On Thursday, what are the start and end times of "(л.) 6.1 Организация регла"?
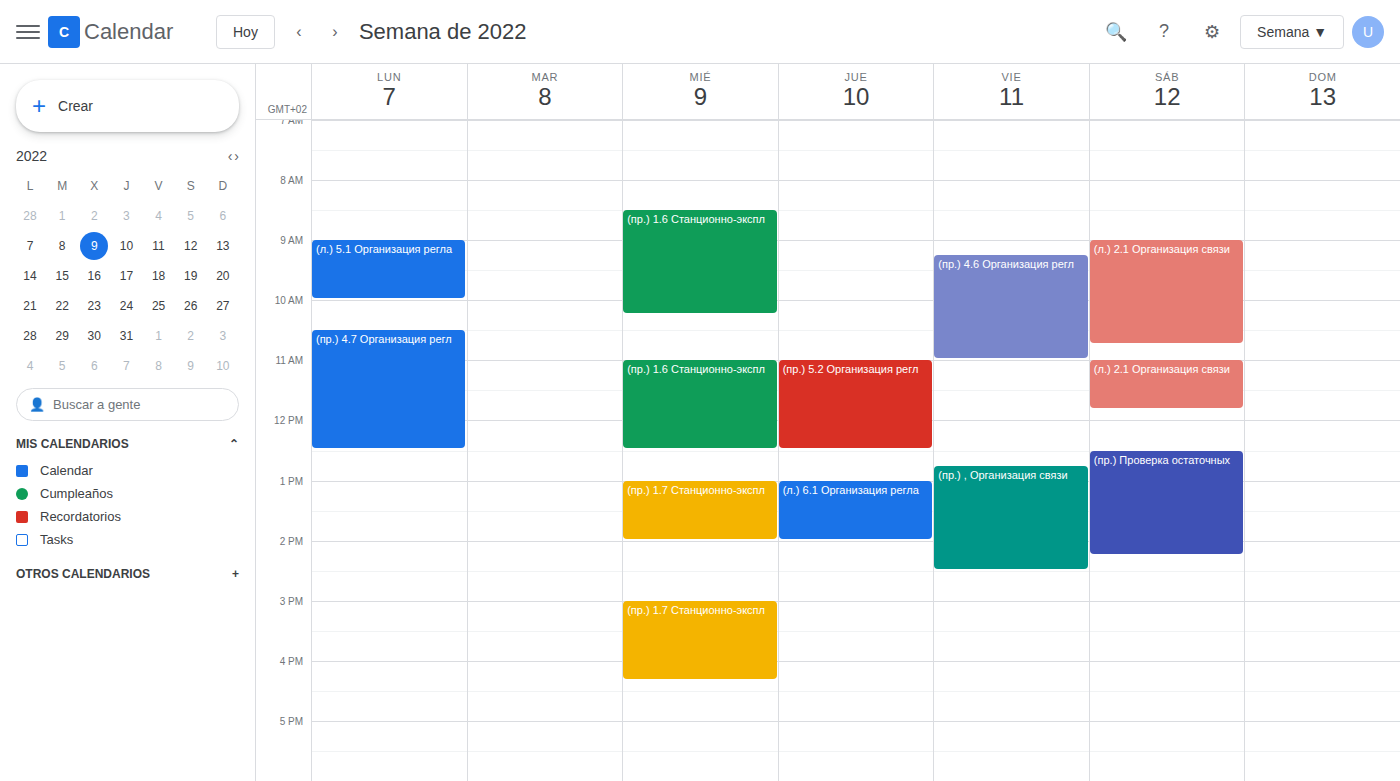
1:00 PM to 2:00 PM